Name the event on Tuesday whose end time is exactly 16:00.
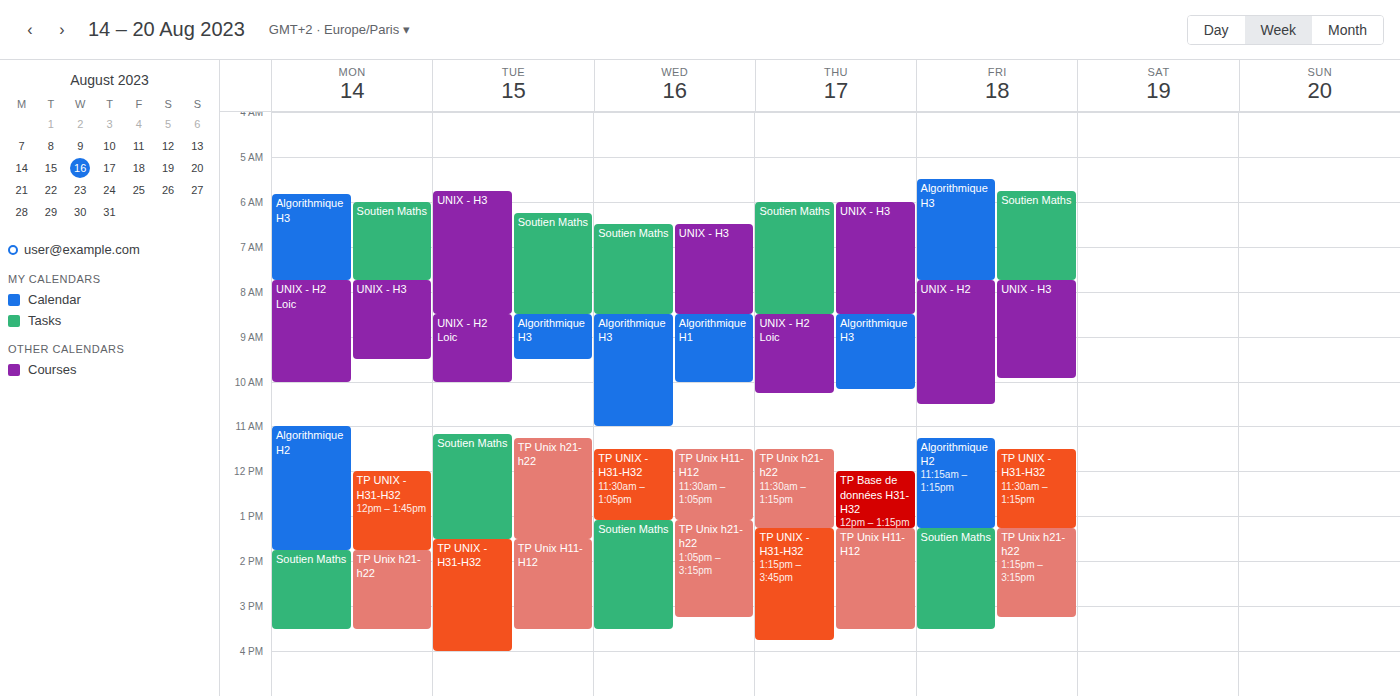
"TP UNIX - H31-H32"